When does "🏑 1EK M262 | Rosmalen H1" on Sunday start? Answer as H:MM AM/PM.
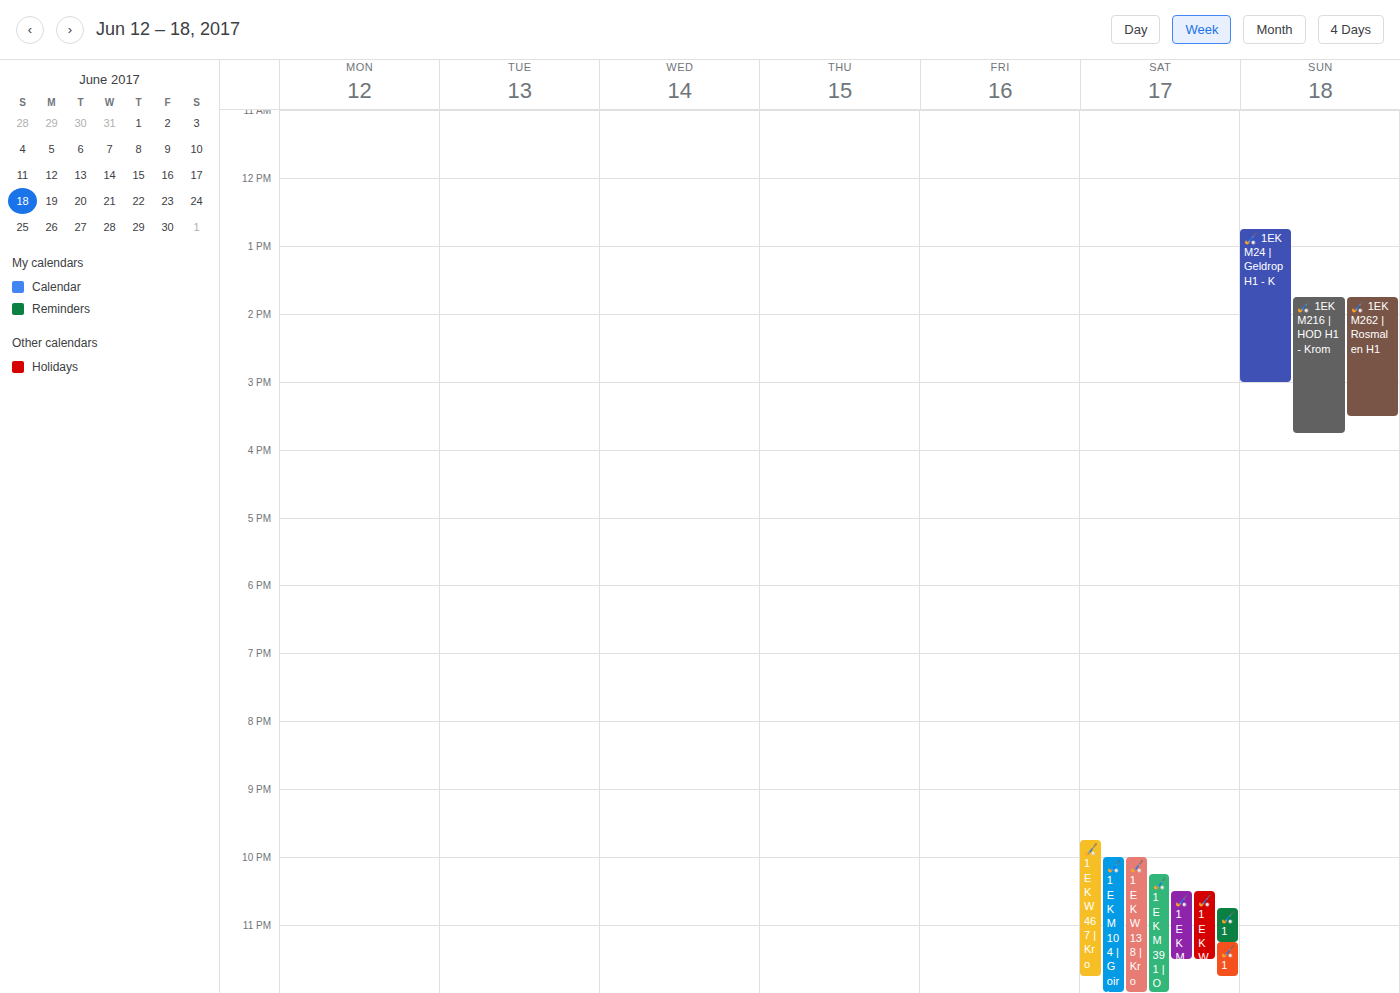
1:45 PM